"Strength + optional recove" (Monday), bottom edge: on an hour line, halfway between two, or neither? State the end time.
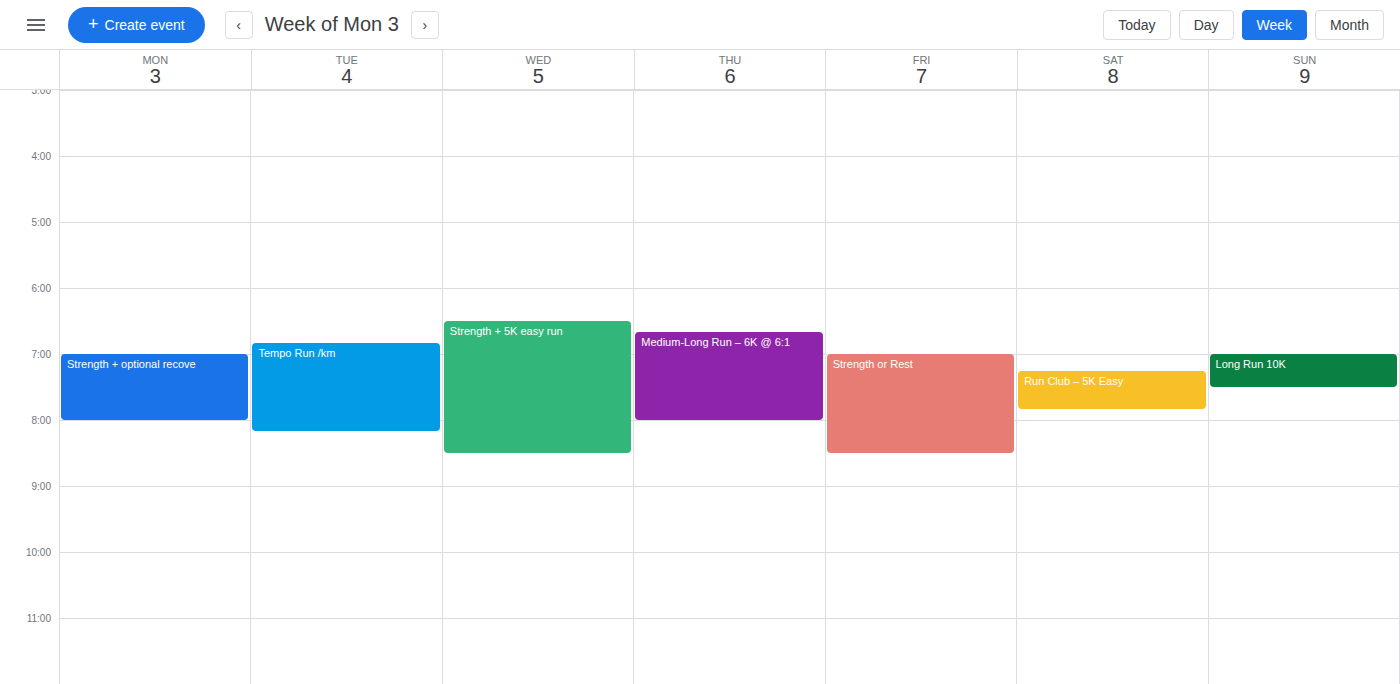
8:00 AM -- exactly on the 8 AM line.